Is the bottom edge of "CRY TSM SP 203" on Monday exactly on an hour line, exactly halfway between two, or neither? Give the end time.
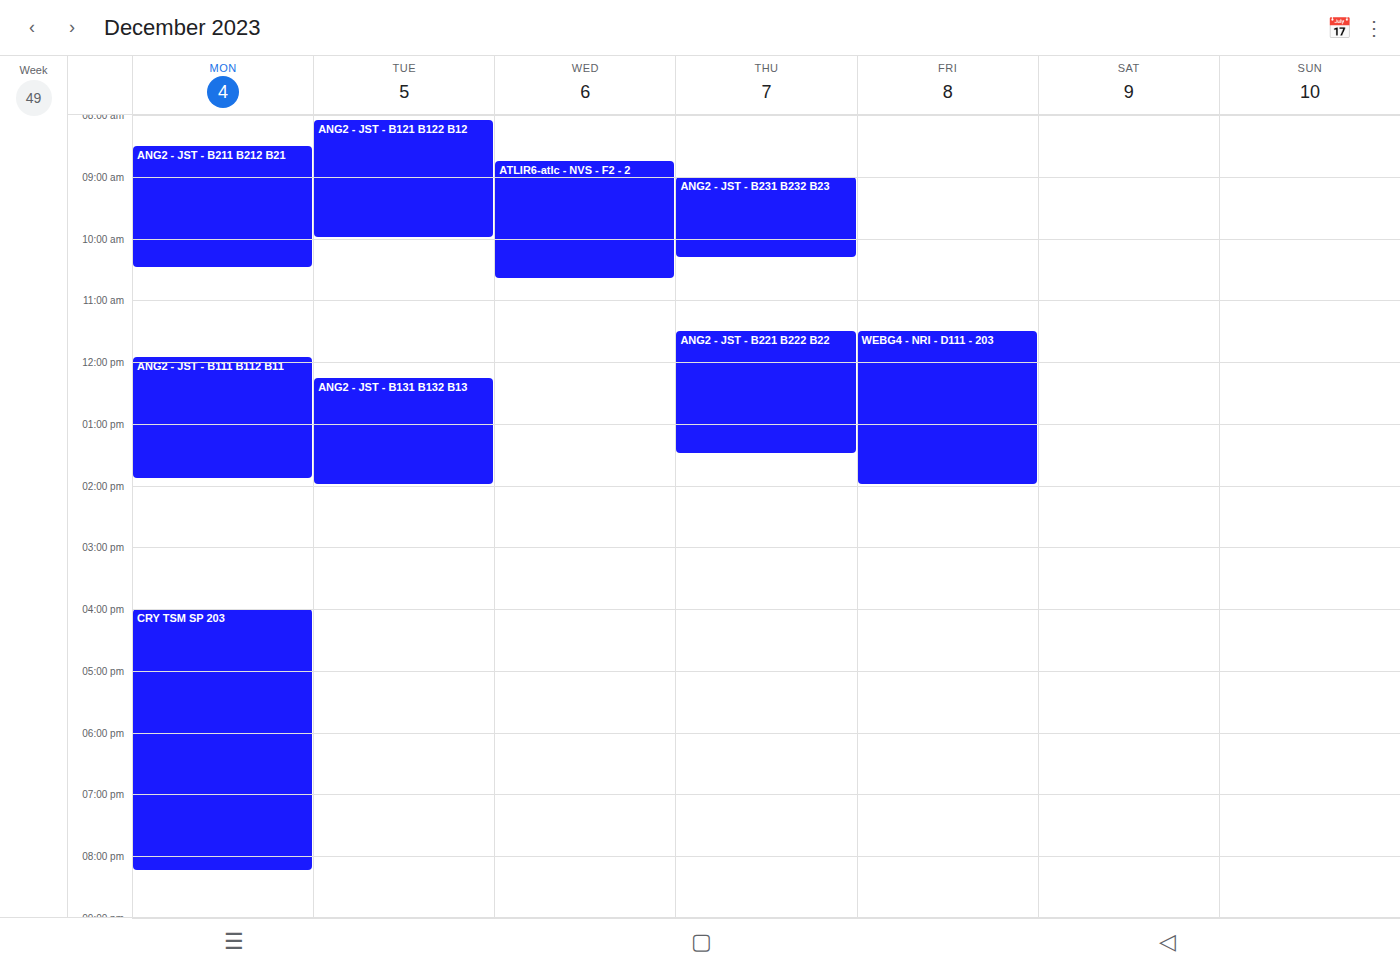
8:15 PM -- neither: a quarter of the way from the 8 PM line to the 9 PM line.